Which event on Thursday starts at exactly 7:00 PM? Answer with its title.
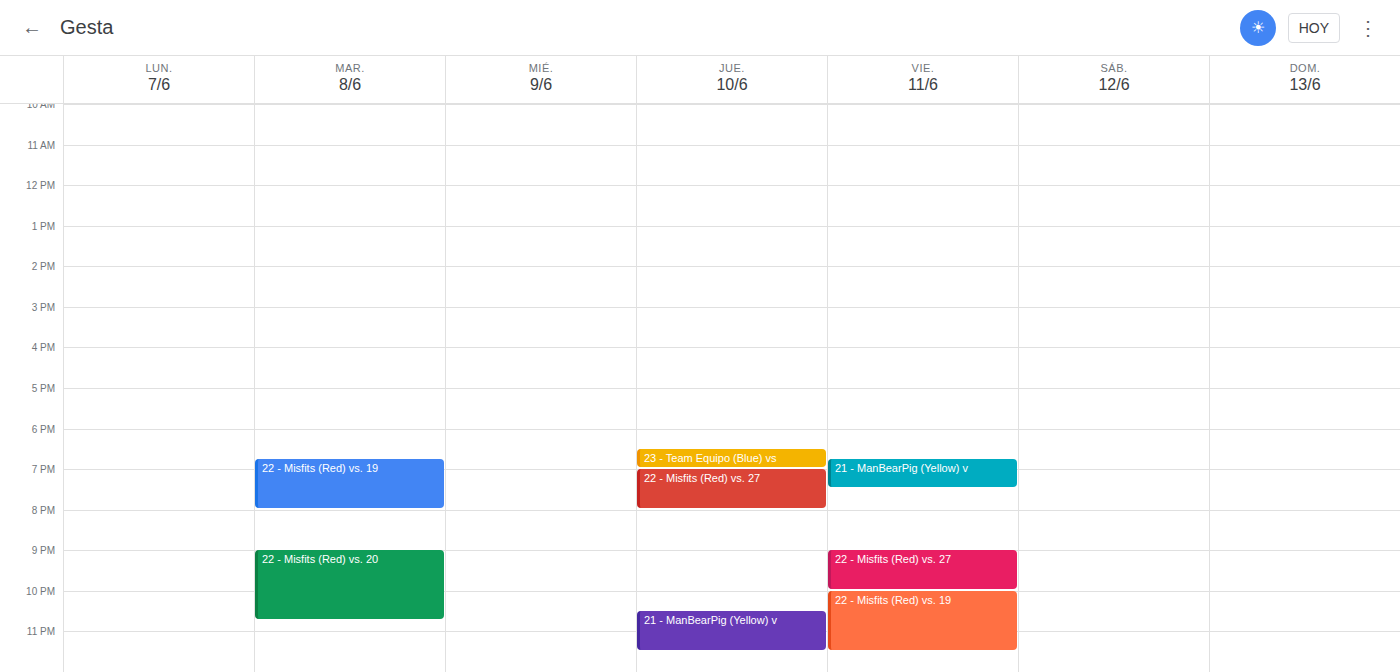
"22 - Misfits (Red) vs. 27"